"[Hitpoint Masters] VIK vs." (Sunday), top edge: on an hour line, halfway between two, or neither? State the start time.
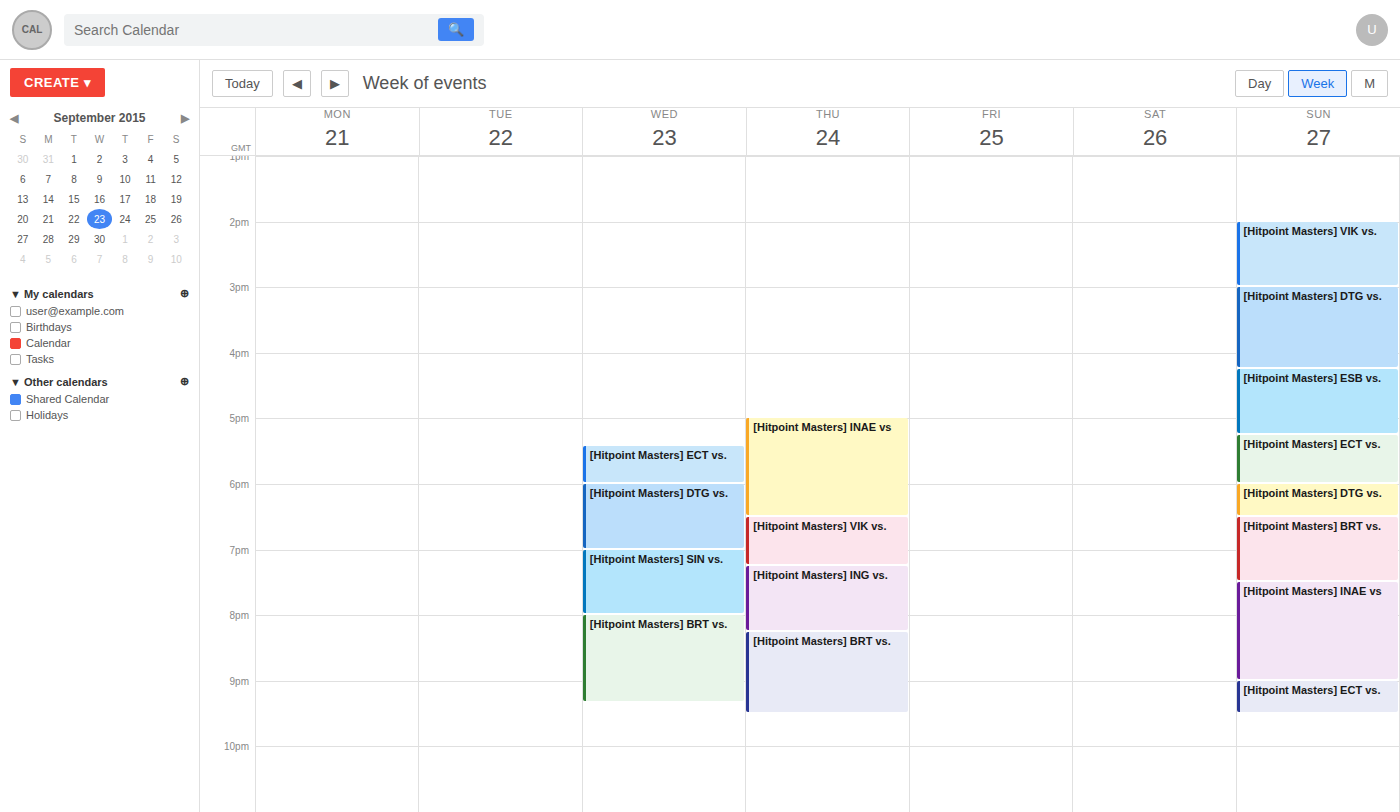
2:00 PM -- exactly on the 2 PM line.